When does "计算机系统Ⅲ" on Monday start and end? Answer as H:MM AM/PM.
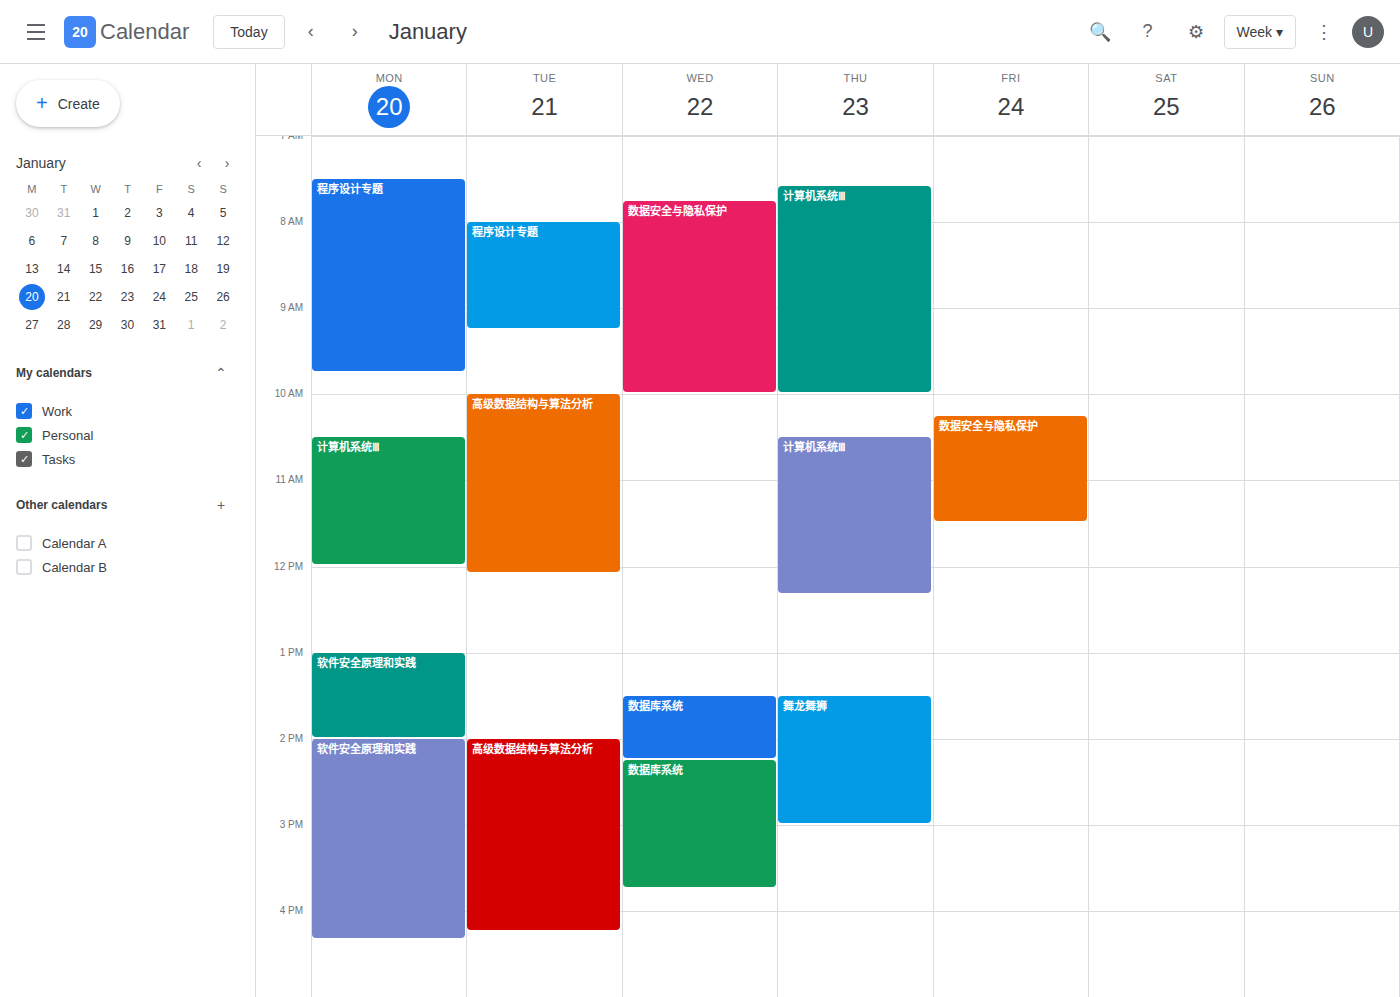
10:30 AM to 12:00 PM